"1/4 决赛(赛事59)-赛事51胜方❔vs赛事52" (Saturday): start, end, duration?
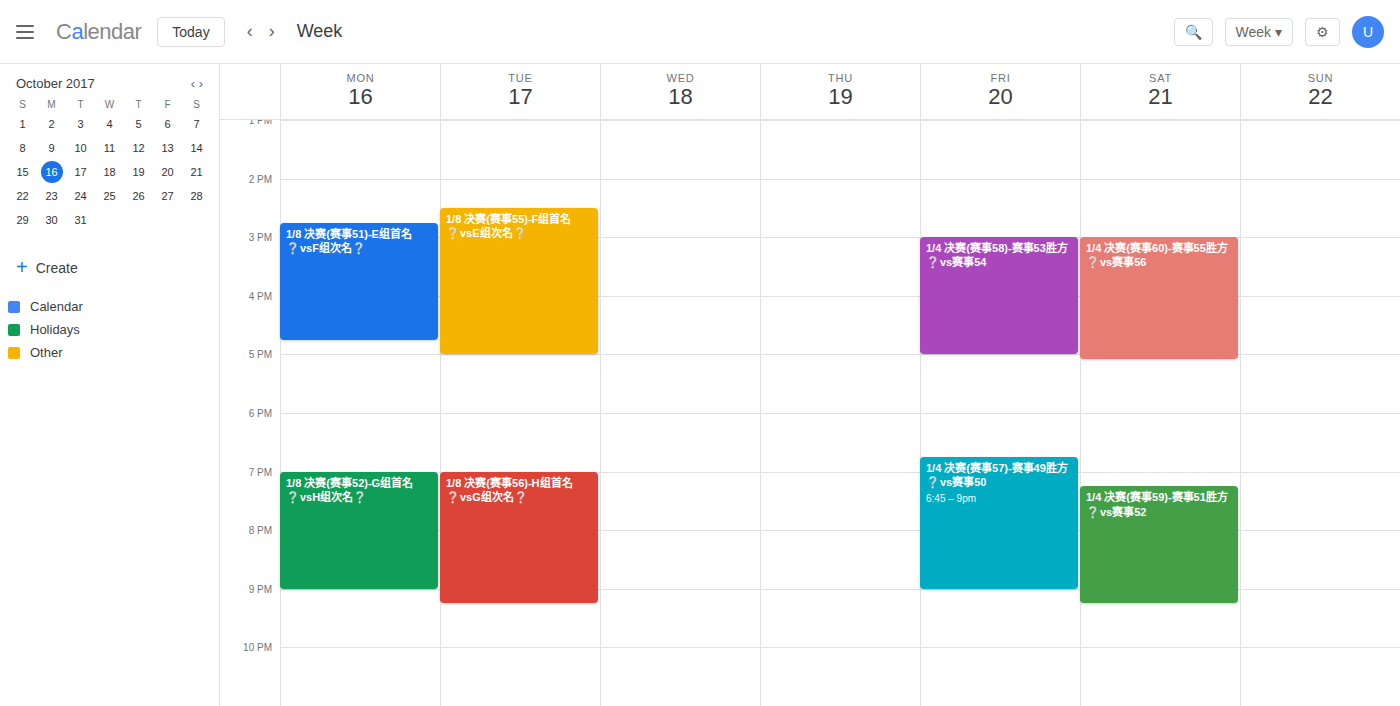
7:15 PM to 9:15 PM, 2 hours